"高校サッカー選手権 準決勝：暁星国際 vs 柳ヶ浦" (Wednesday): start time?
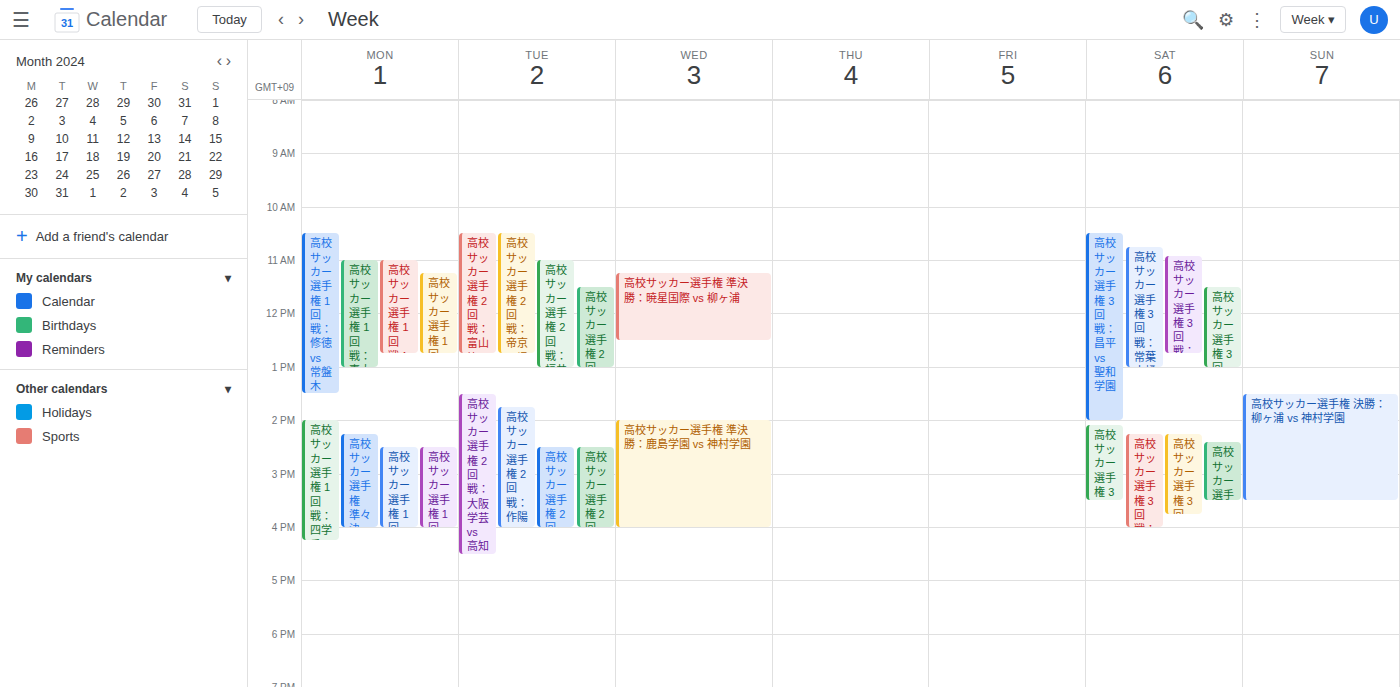
11:15